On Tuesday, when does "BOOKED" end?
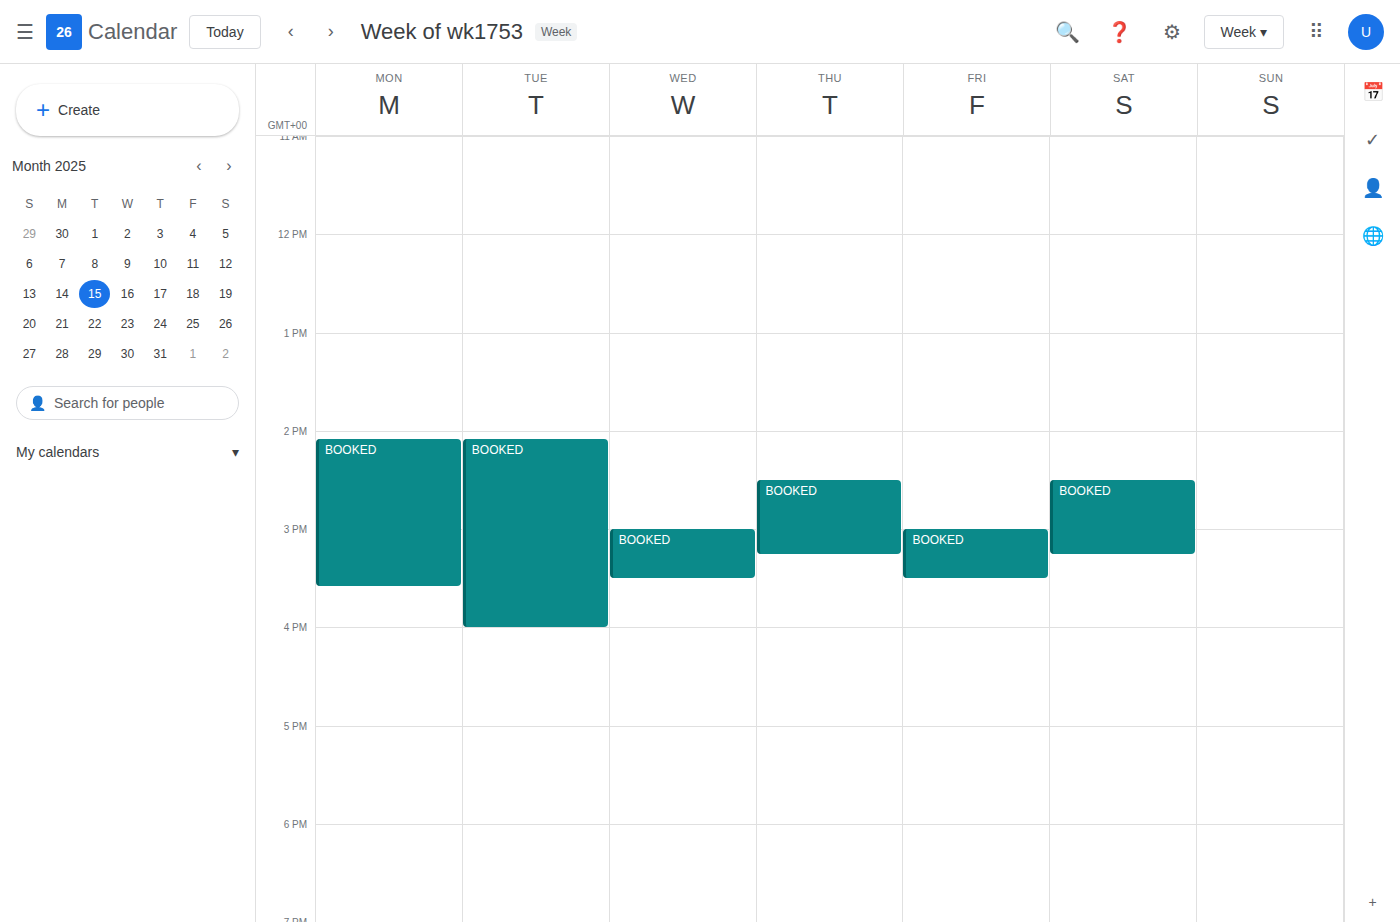
4:00 PM